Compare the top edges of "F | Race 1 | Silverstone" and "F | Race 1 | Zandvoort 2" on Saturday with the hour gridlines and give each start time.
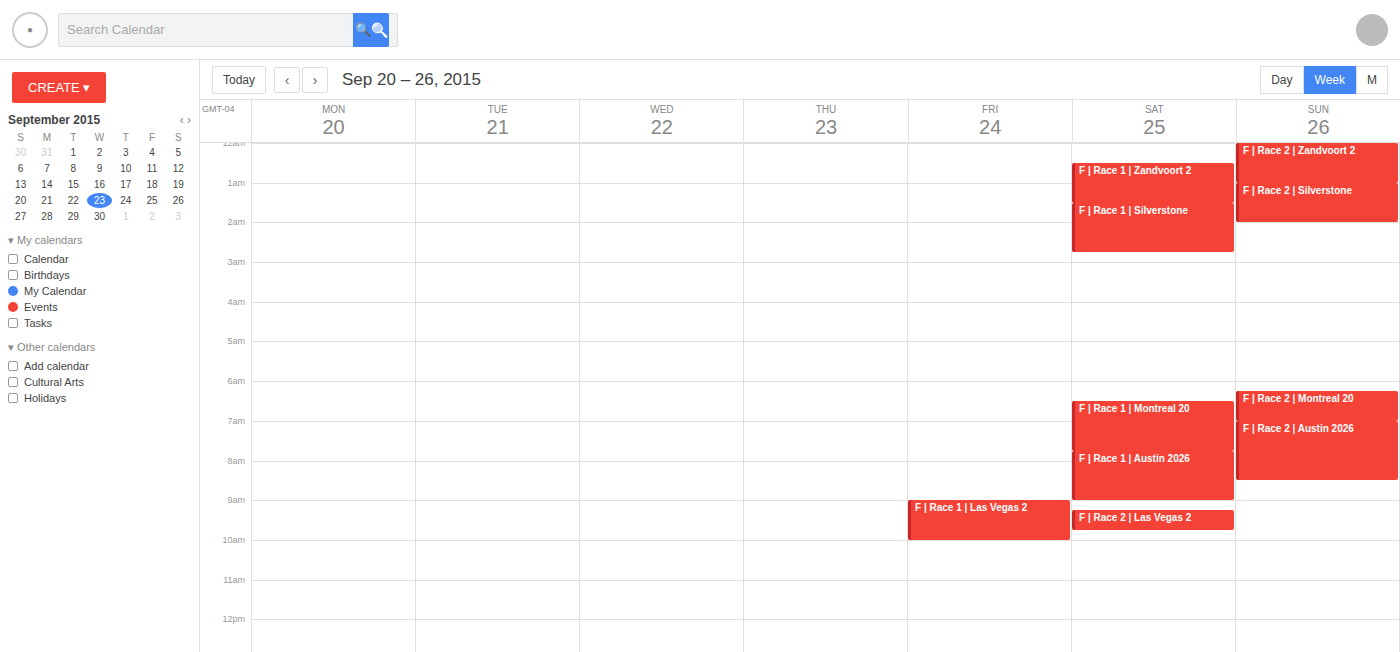
"F | Race 1 | Silverstone": 1:30 AM, halfway between the 1 AM and 2 AM lines. "F | Race 1 | Zandvoort 2": 12:30 AM, halfway between the 12 AM and 1 AM lines.